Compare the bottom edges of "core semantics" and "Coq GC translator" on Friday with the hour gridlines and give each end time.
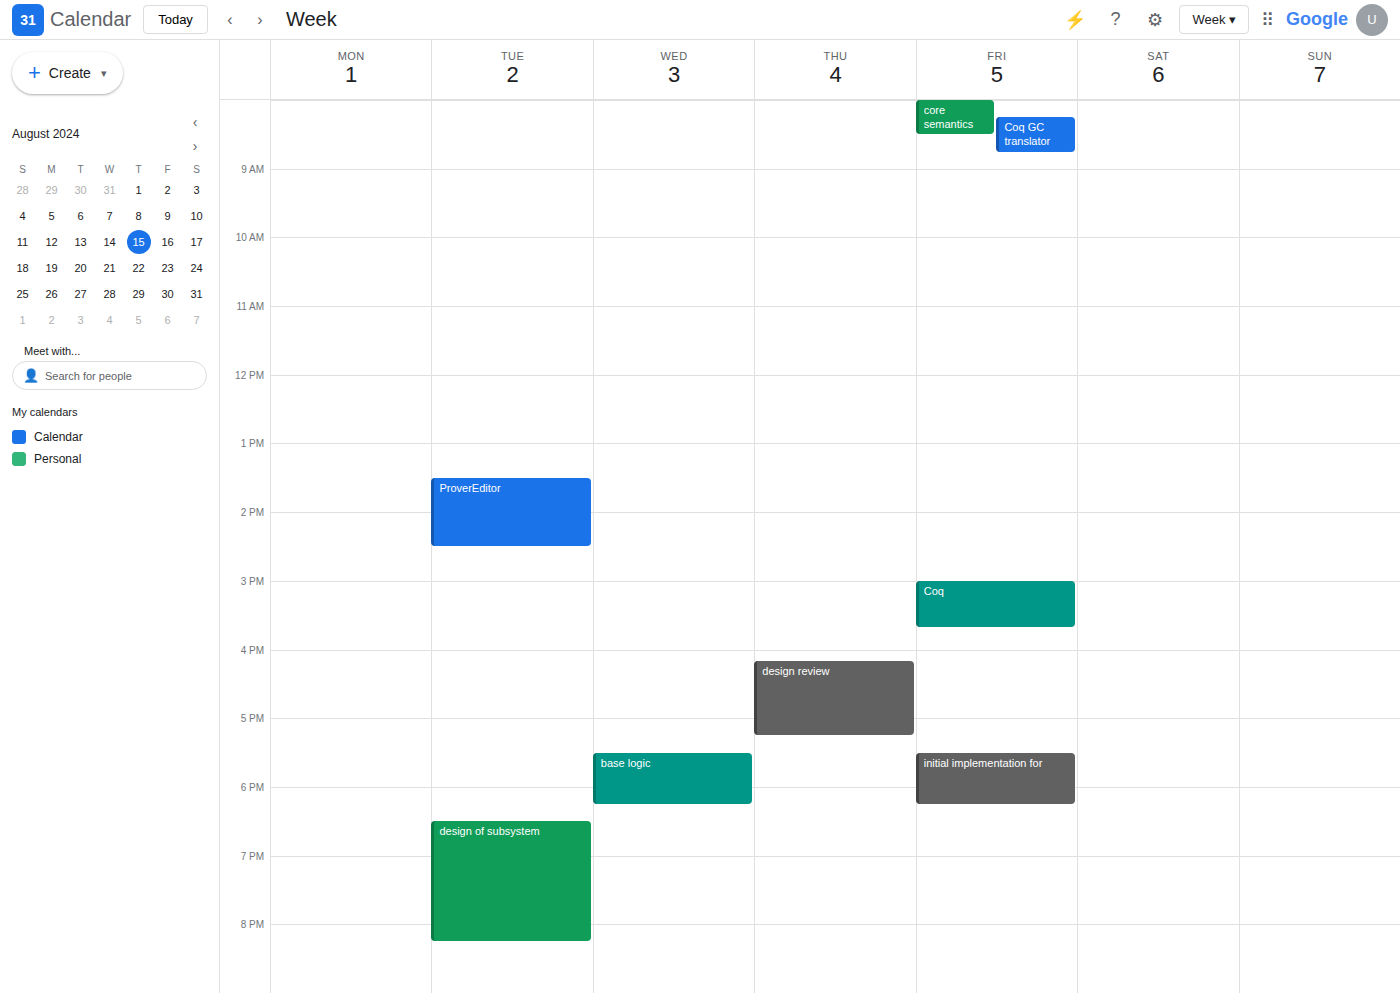
"core semantics": 8:30 AM, halfway between the 8 AM and 9 AM lines. "Coq GC translator": 8:45 AM, neither: three quarters of the way from the 8 AM line to the 9 AM line.